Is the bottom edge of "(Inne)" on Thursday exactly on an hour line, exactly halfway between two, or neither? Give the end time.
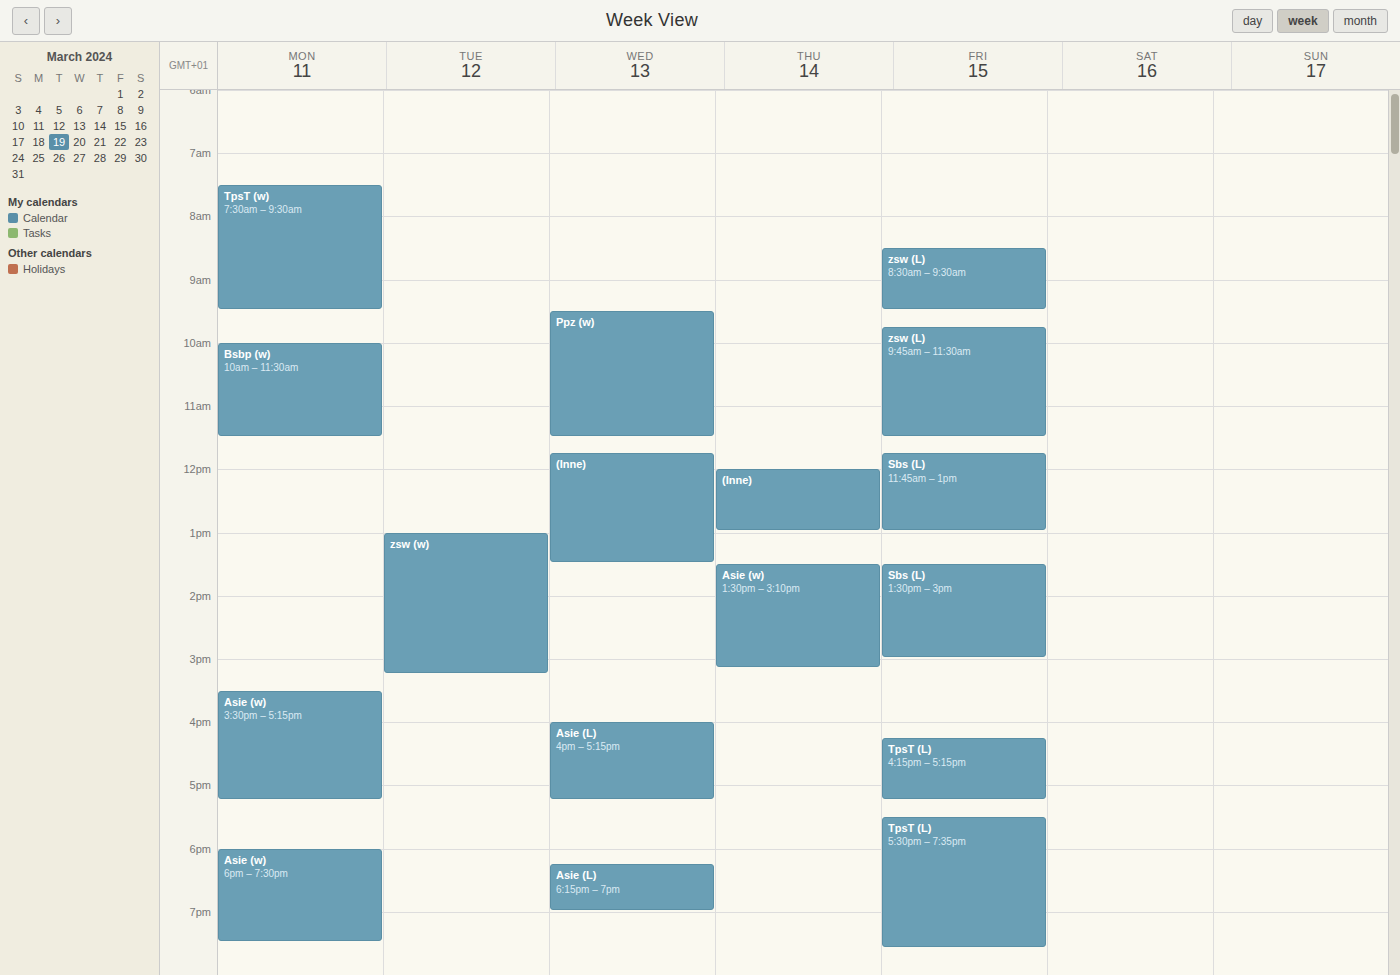
1:00 PM -- exactly on the 1 PM line.